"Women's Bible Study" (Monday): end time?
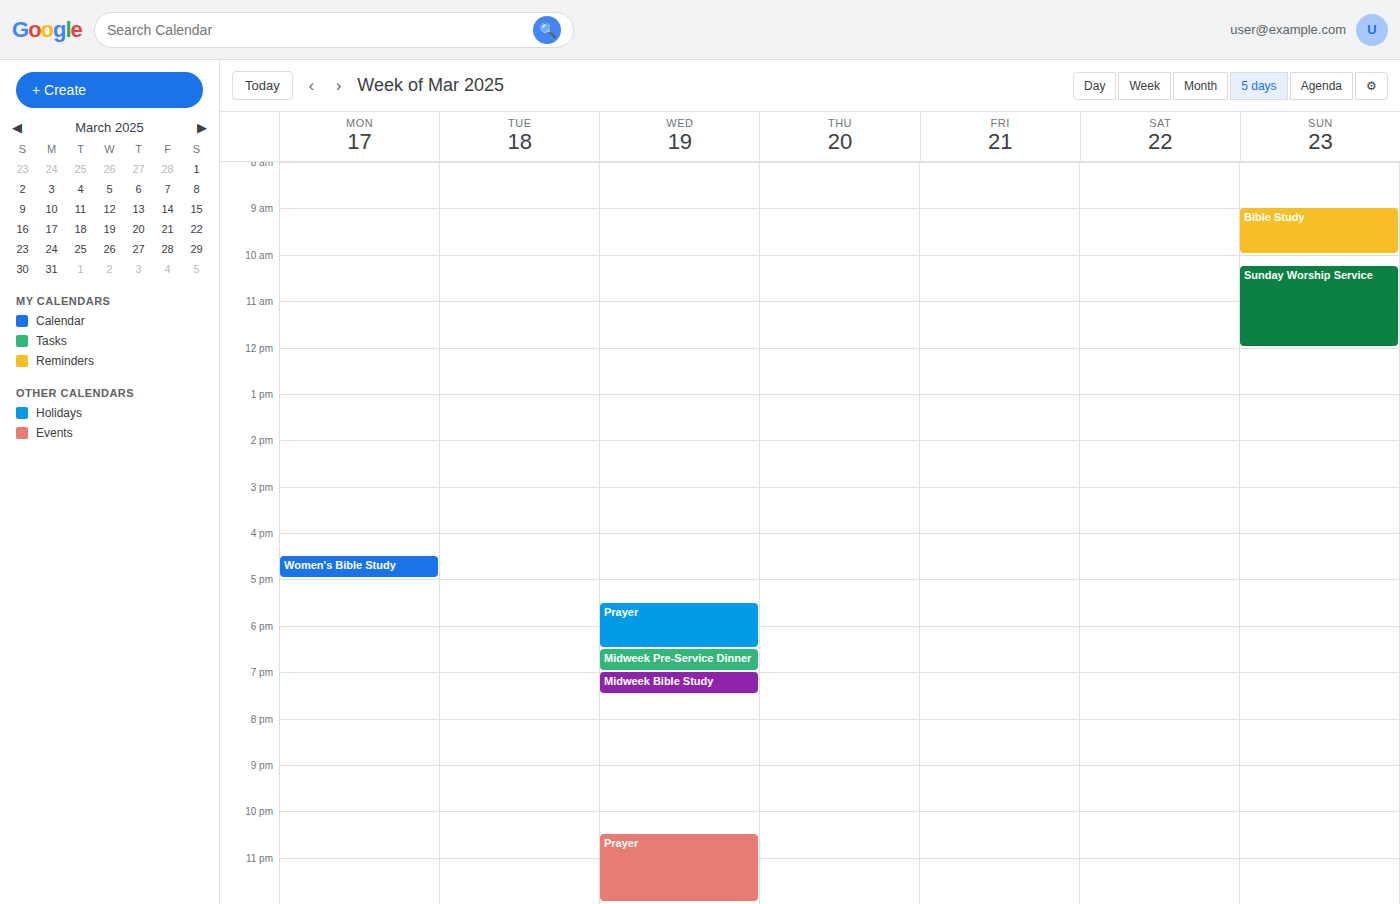
5:00 PM